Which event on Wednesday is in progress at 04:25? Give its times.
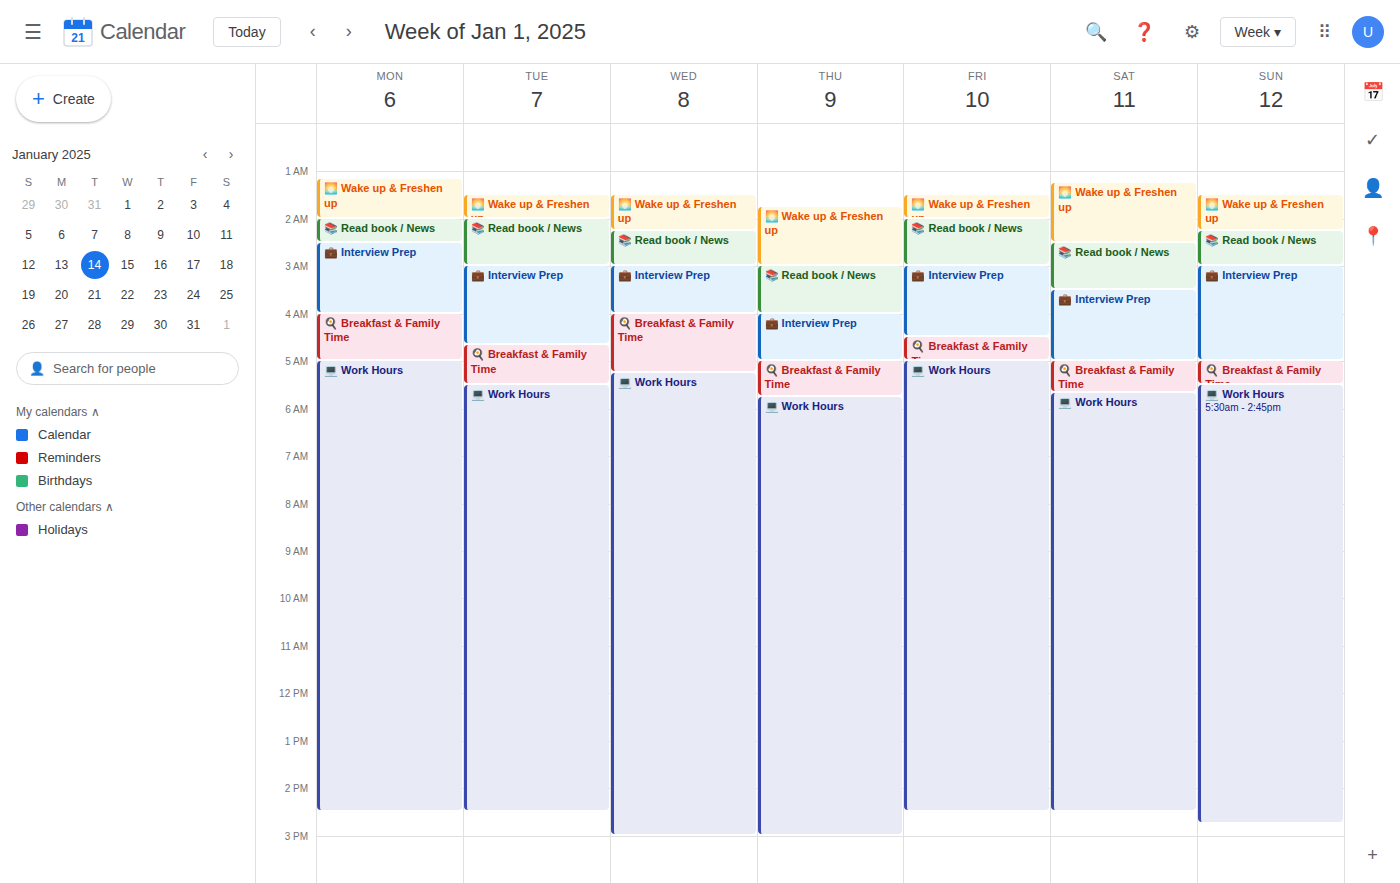
"🍳 Breakfast & Family Time", 04:00 to 05:15